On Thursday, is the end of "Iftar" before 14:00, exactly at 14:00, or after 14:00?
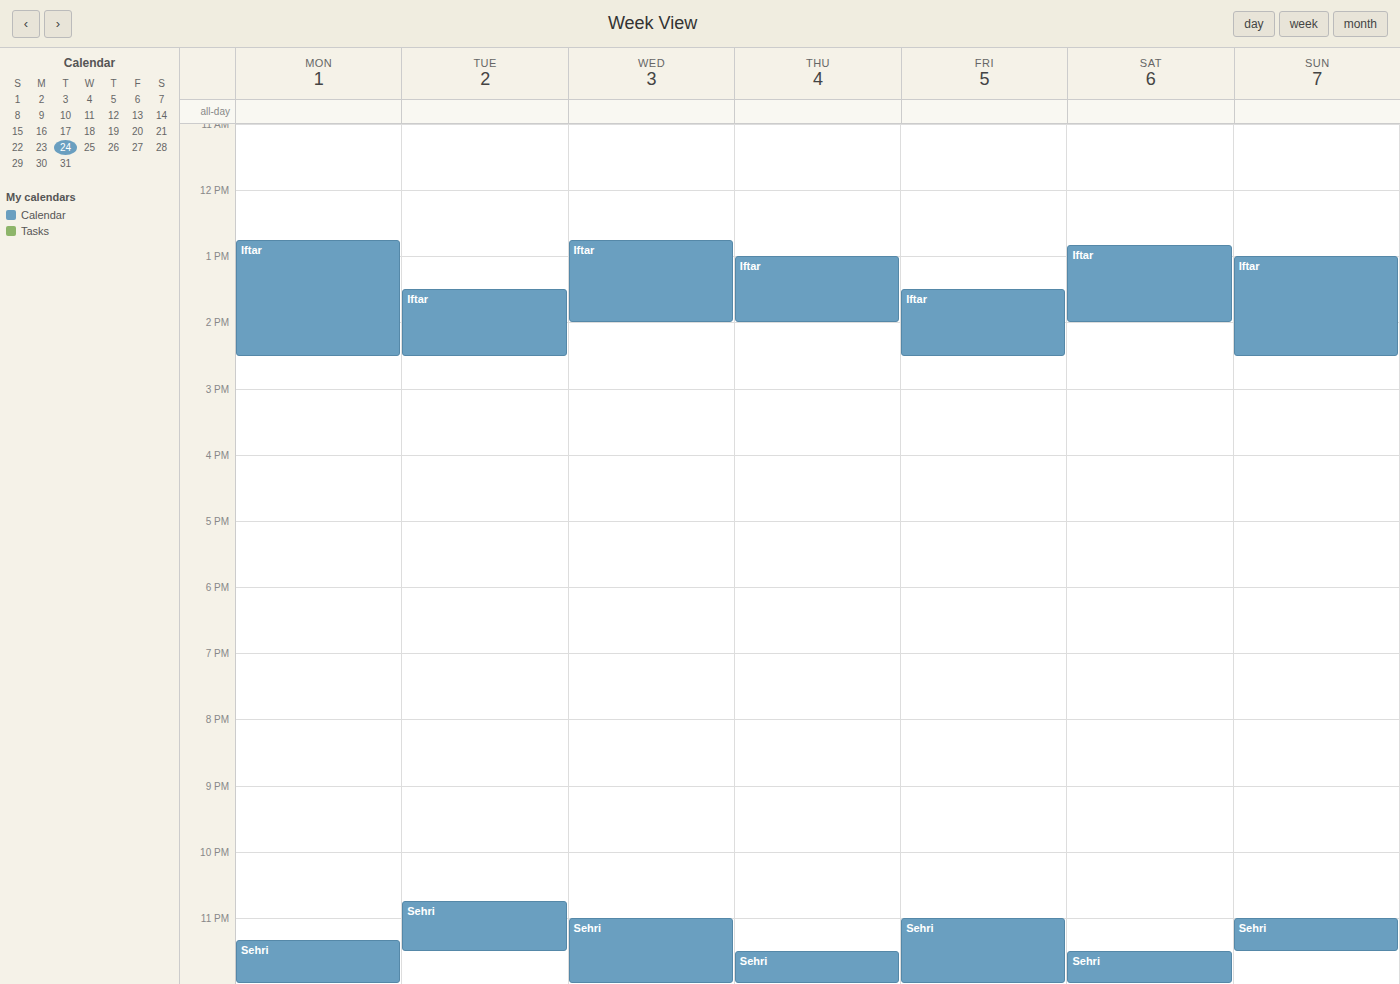
14:00 -- exactly at 14:00, on the 14:00 line.